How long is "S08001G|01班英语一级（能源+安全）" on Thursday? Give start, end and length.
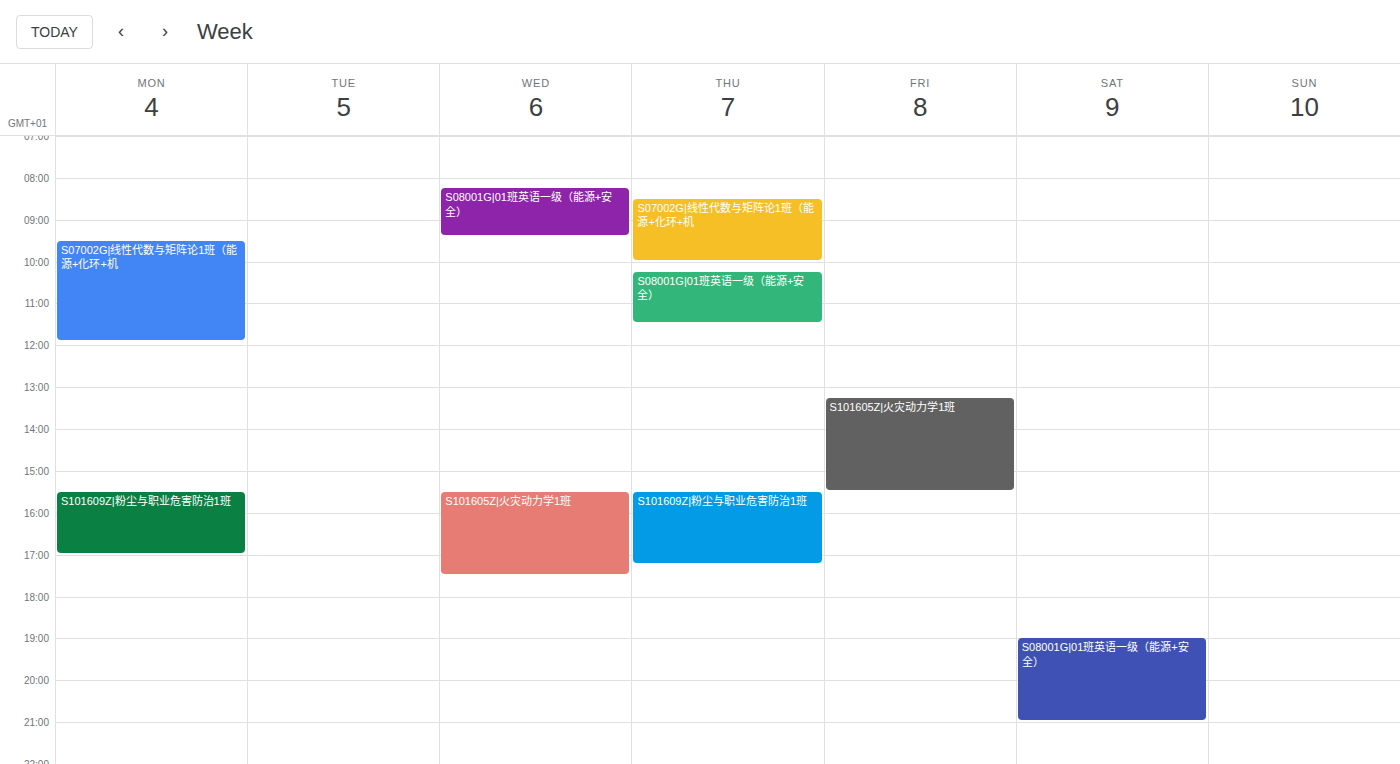
10:15 to 11:30, 1 hour 15 minutes